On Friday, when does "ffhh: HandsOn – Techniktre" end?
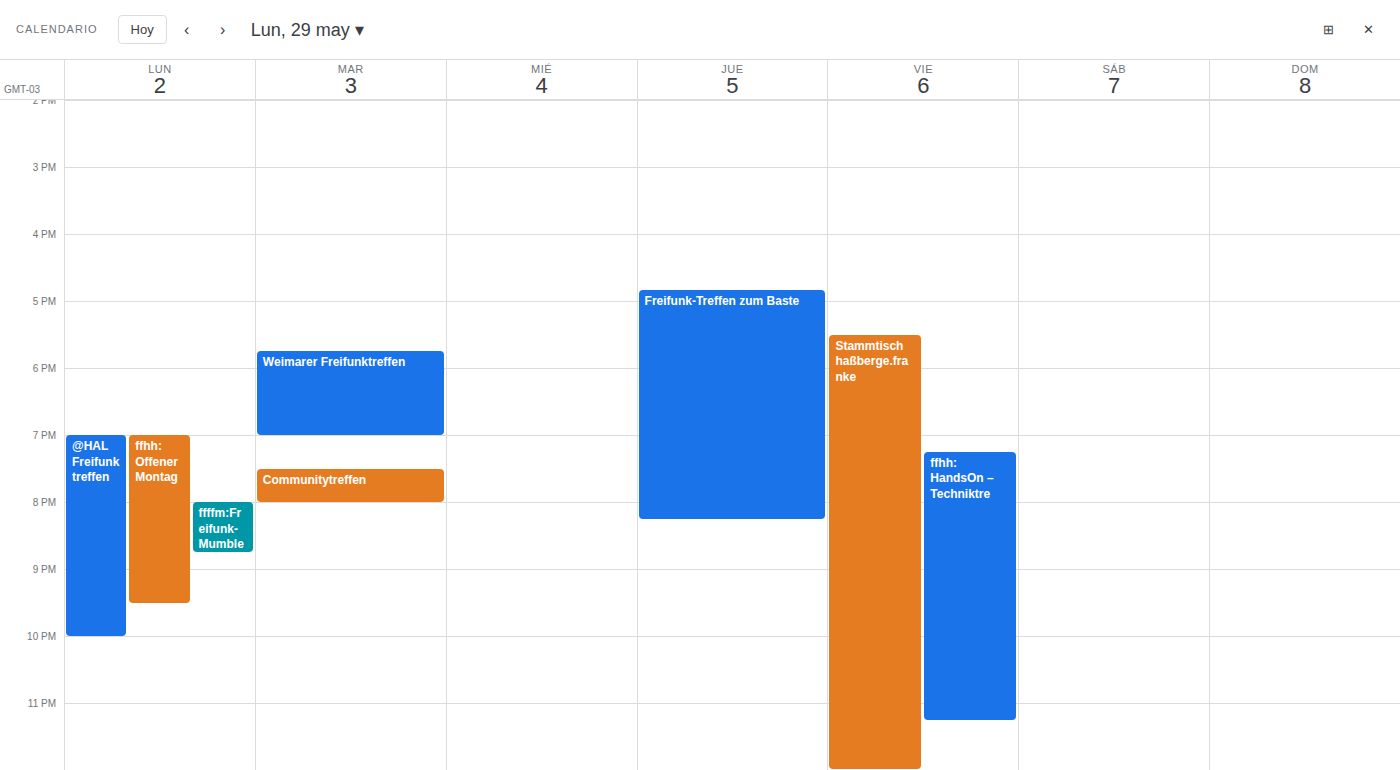
11:15 PM